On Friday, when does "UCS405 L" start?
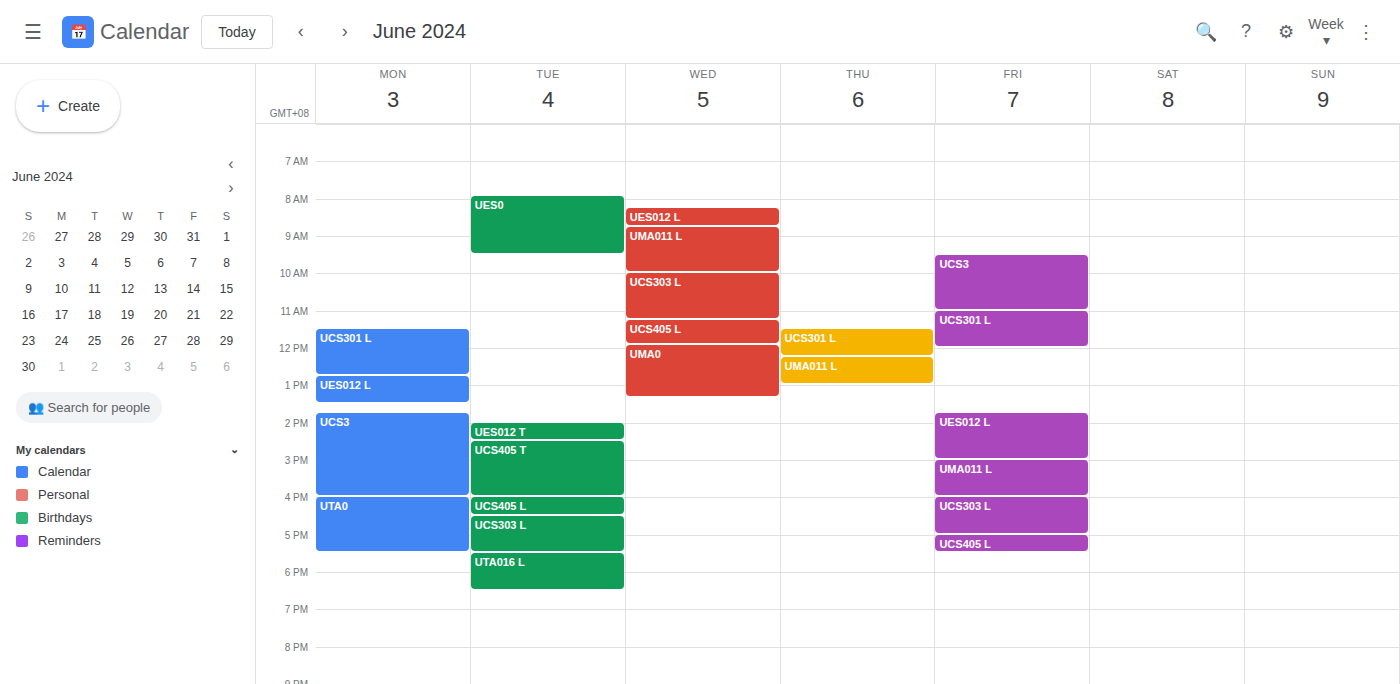
5:00 PM